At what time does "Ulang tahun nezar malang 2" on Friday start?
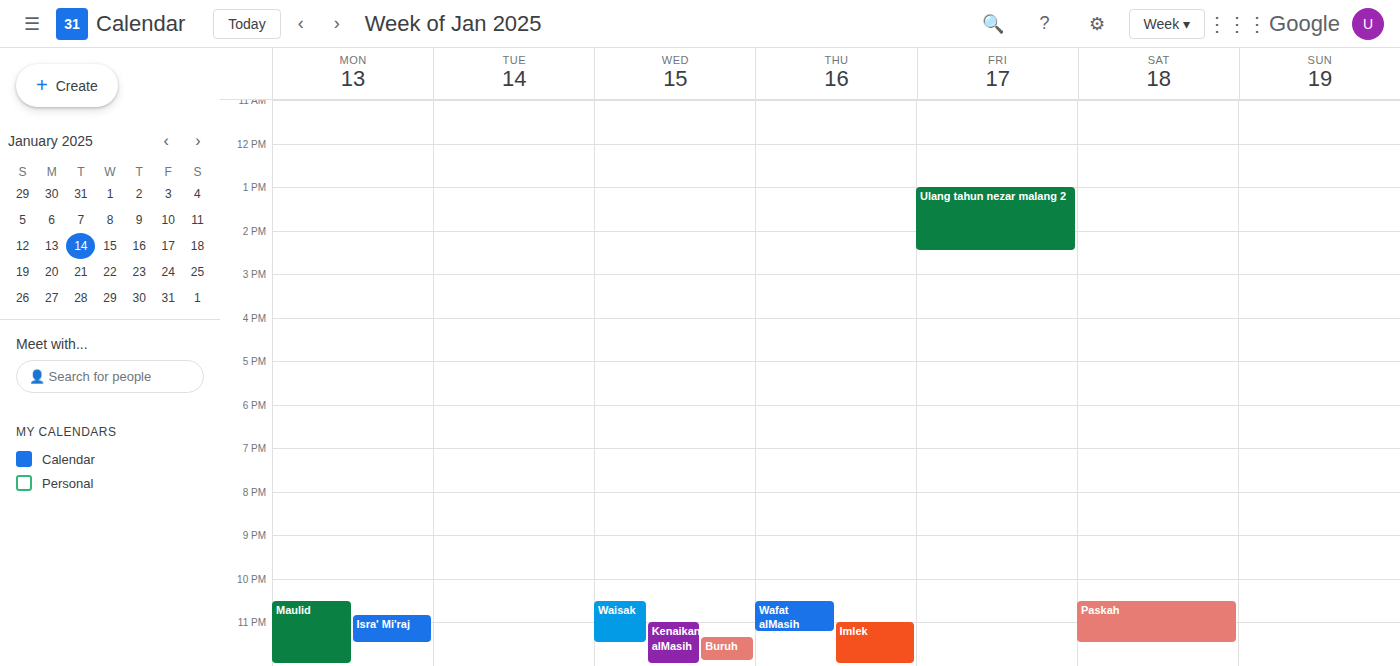
1:00 PM